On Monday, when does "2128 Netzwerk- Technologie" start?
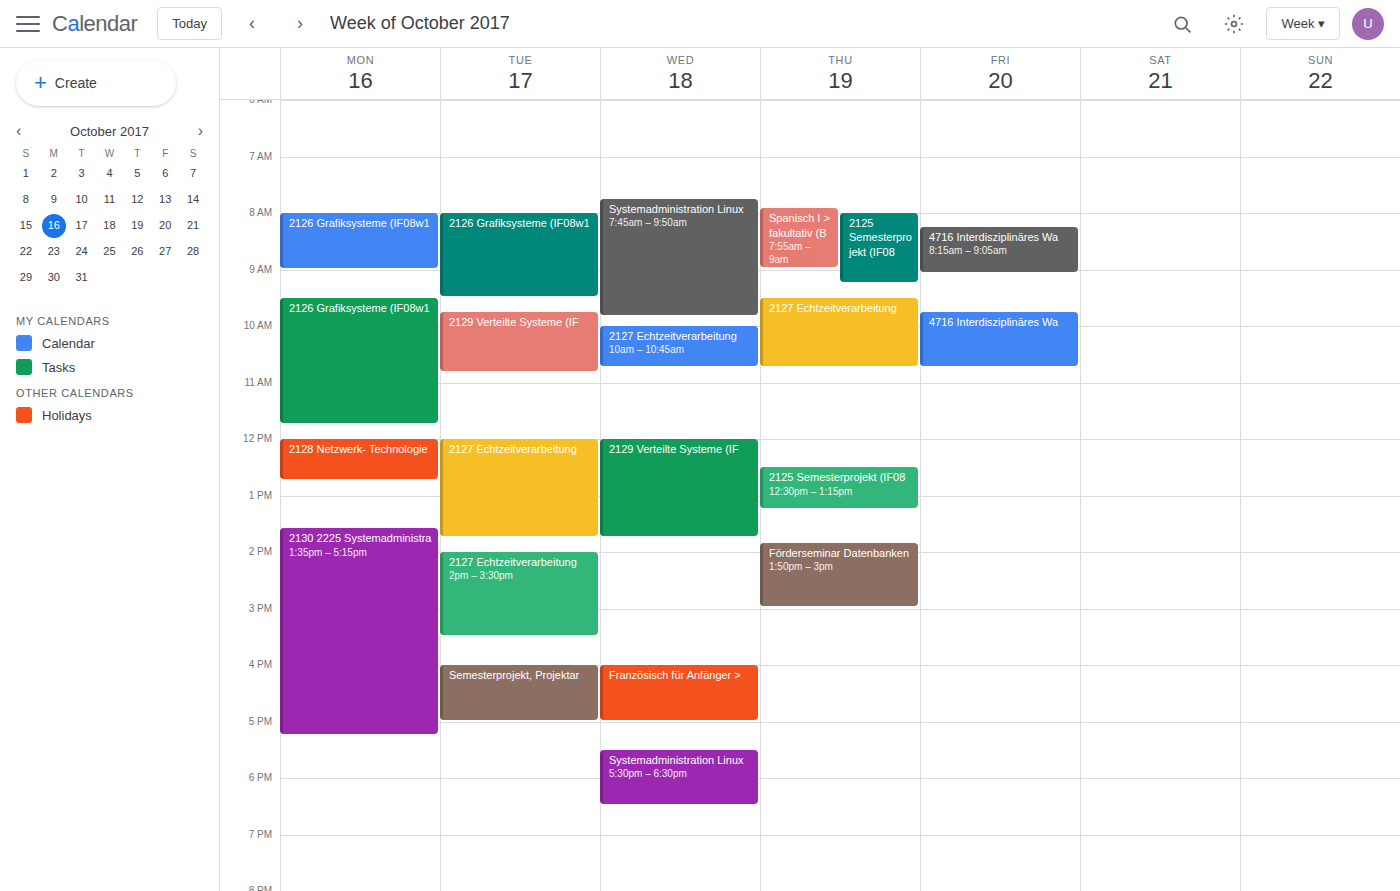
12:00